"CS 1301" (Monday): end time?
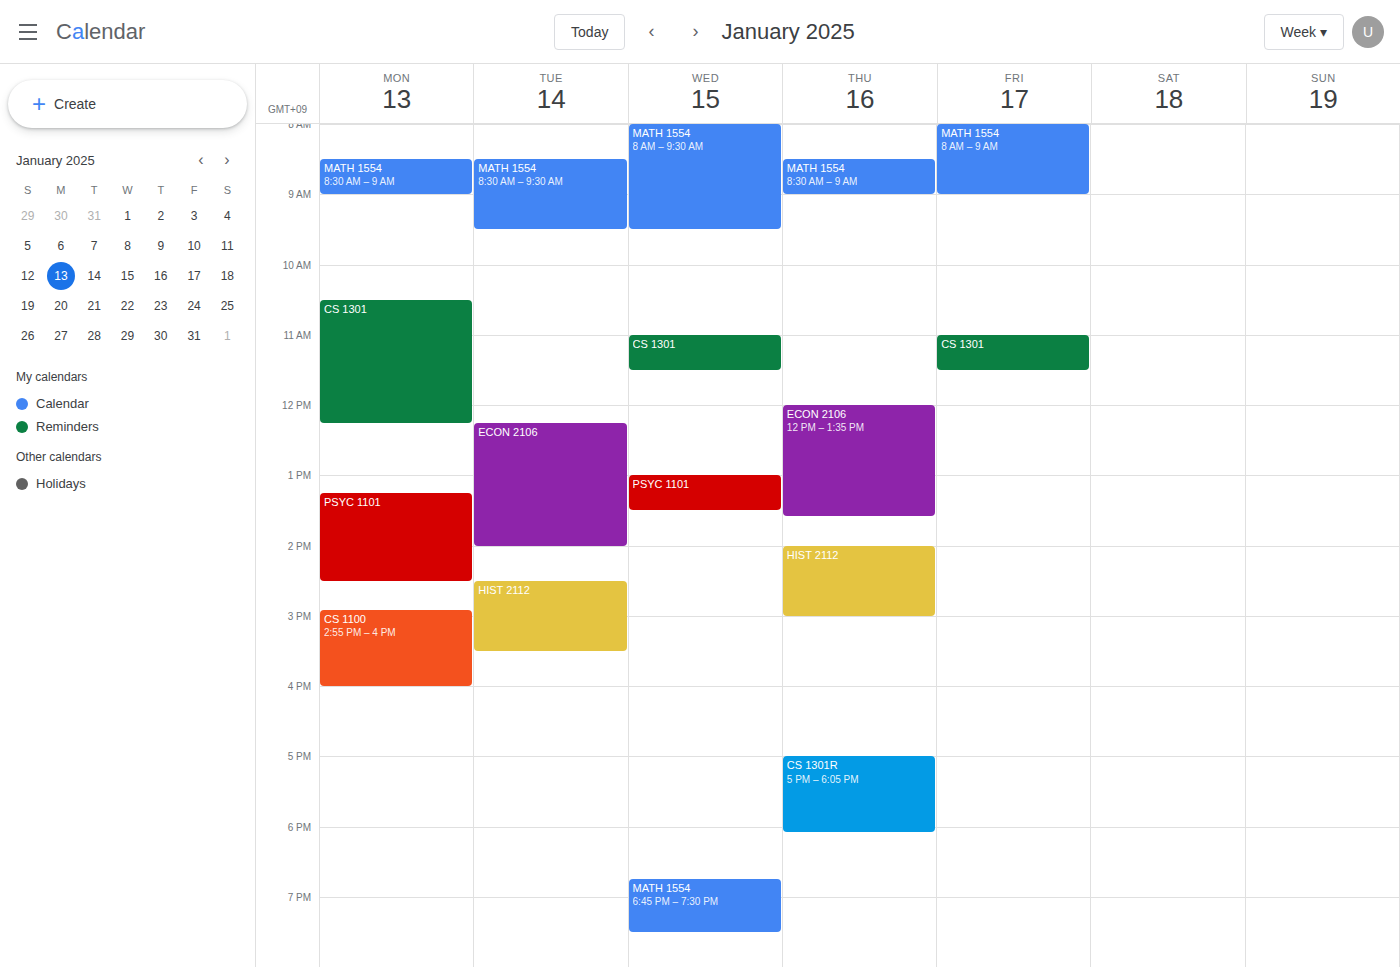
12:15 PM